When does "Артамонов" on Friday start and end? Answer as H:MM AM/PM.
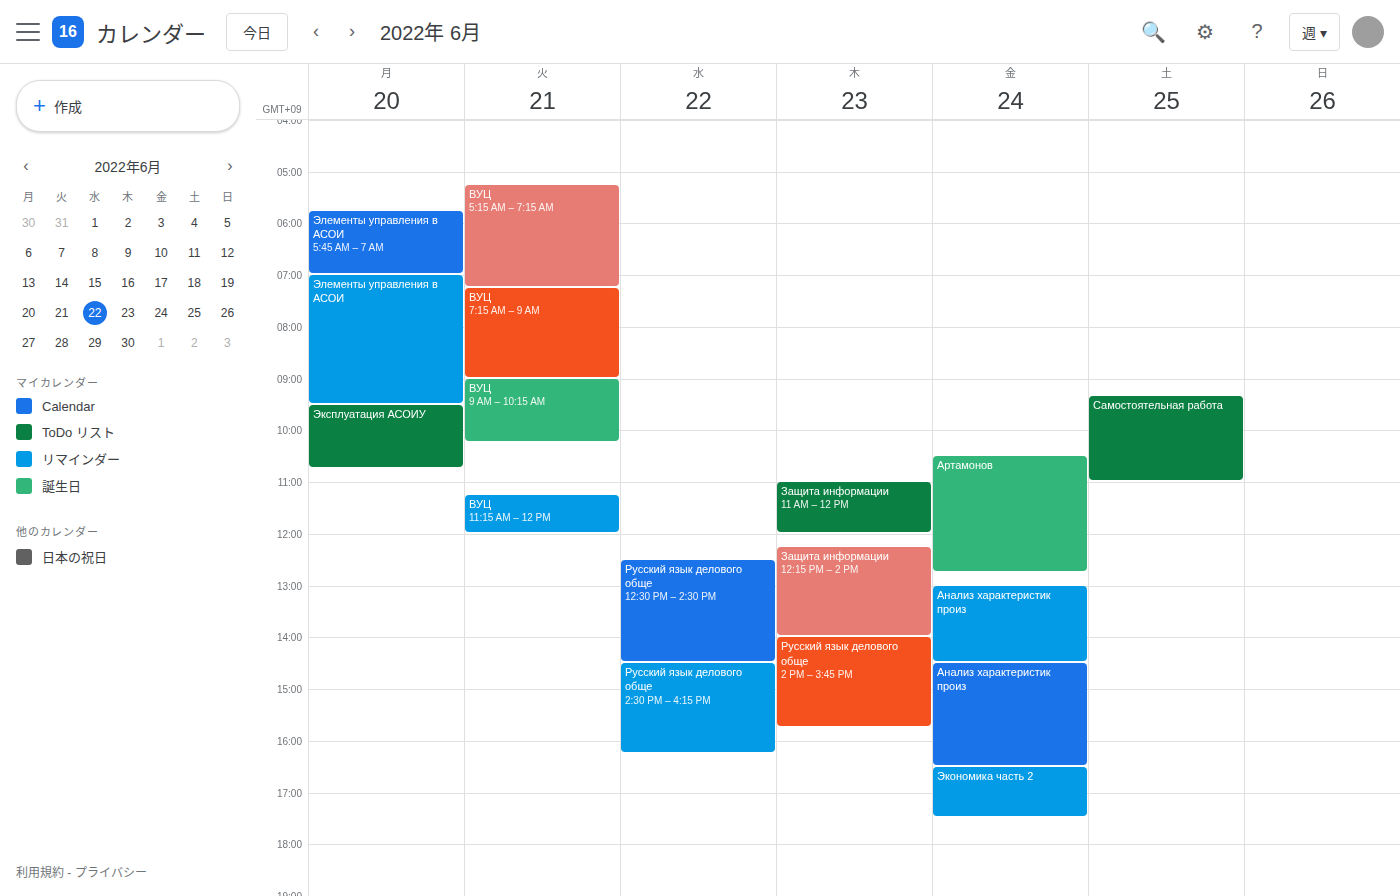
10:30 AM to 12:45 PM